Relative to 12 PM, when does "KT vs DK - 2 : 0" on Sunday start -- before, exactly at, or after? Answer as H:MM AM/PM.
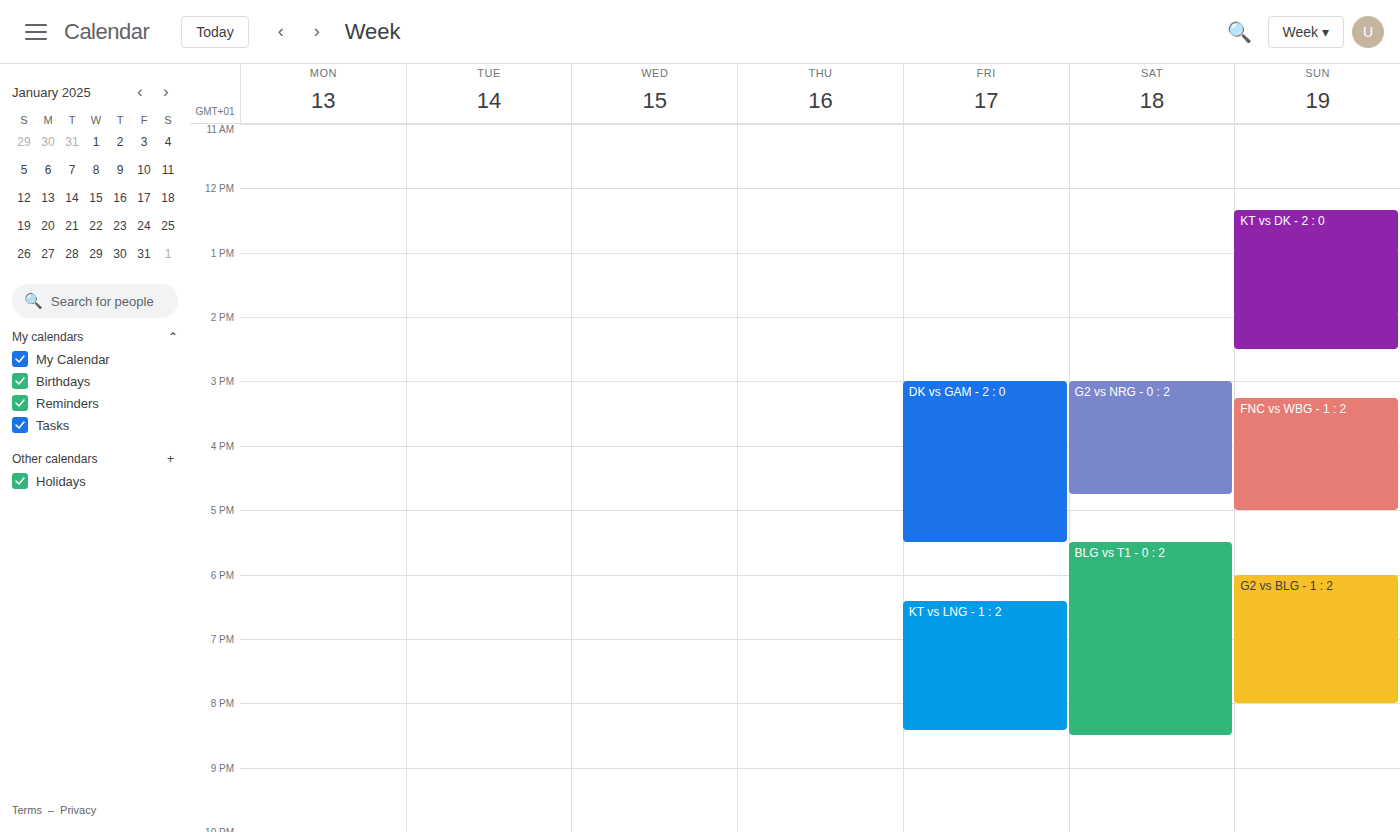
12:20 PM -- after 12 PM, 20 minutes below the 12 PM line.